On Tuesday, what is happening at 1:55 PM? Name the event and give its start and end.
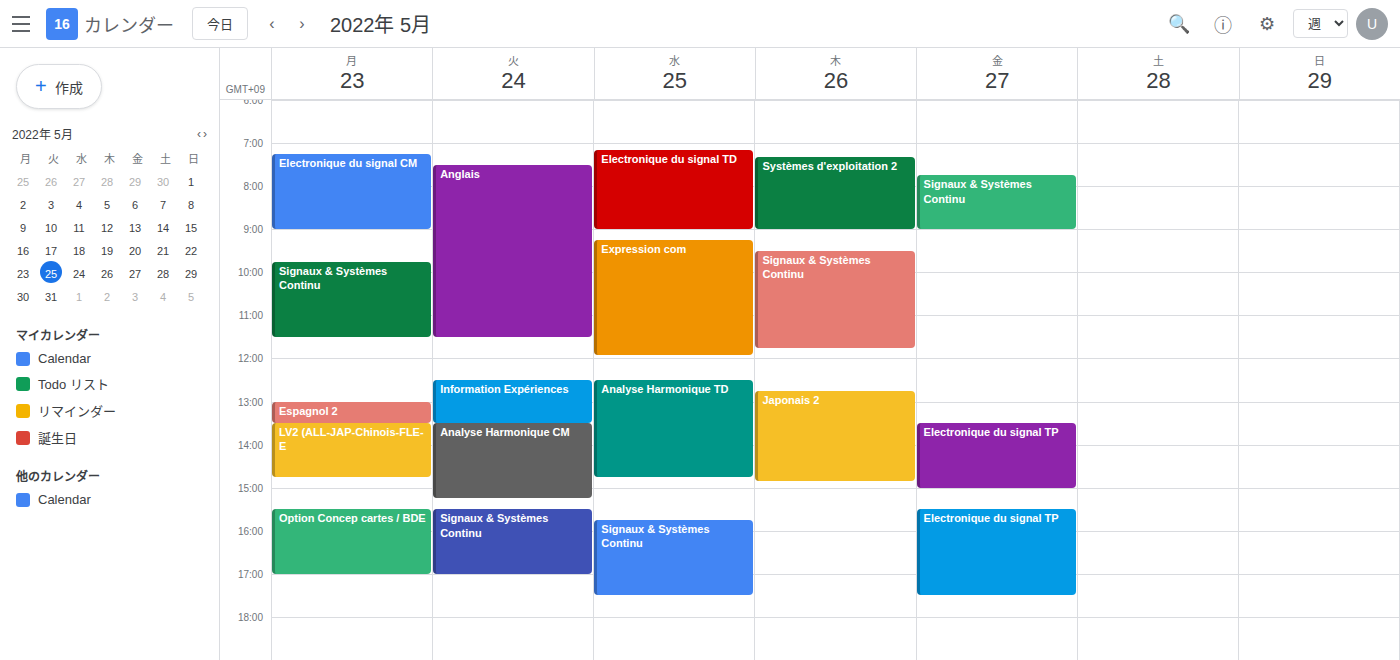
"Analyse Harmonique CM", 1:30 PM to 3:15 PM